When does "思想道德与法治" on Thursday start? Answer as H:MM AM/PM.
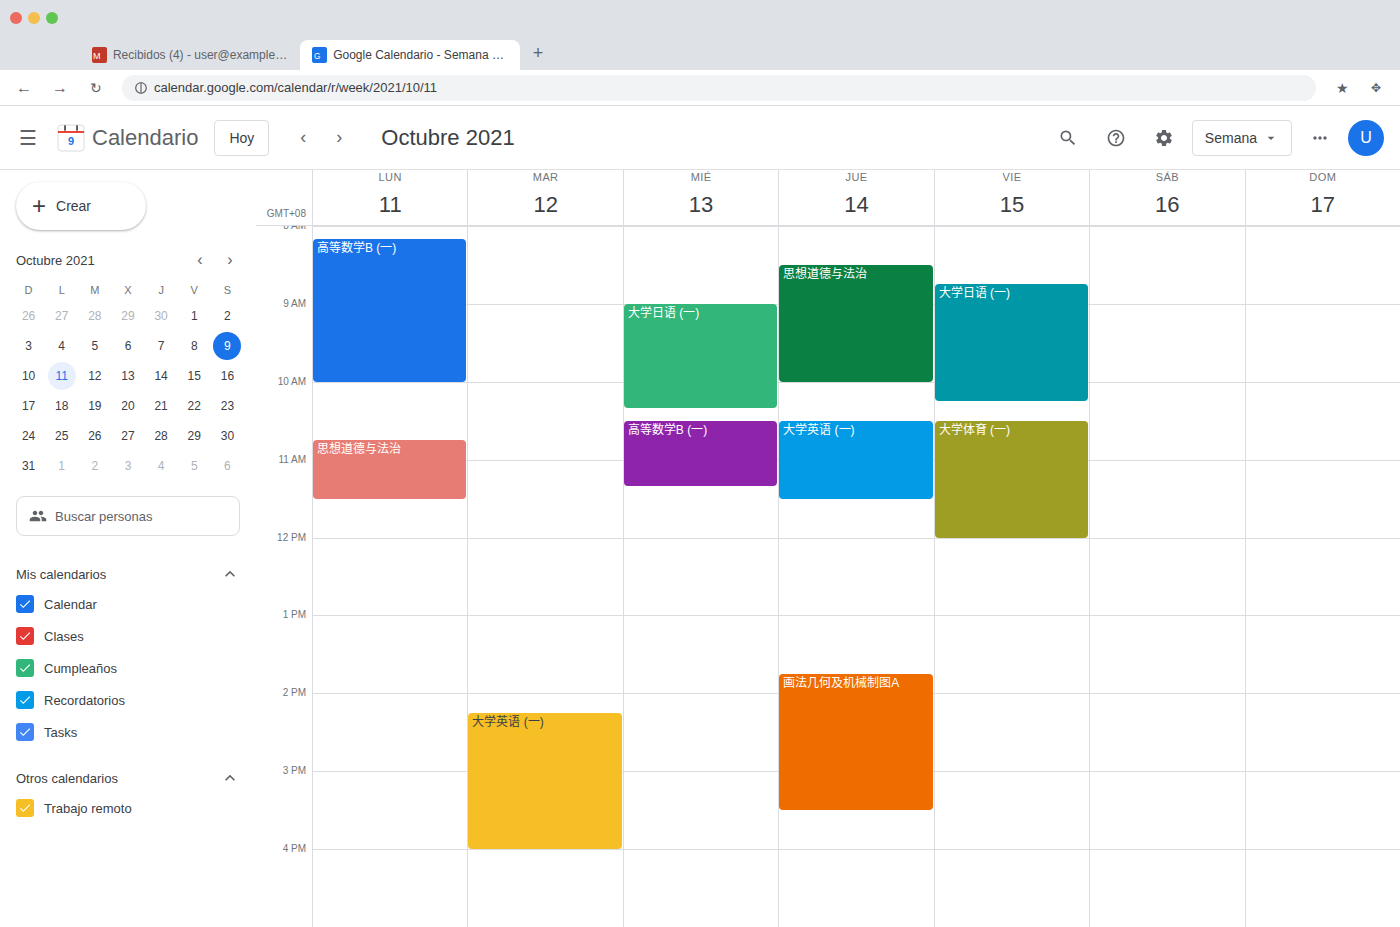
8:30 AM